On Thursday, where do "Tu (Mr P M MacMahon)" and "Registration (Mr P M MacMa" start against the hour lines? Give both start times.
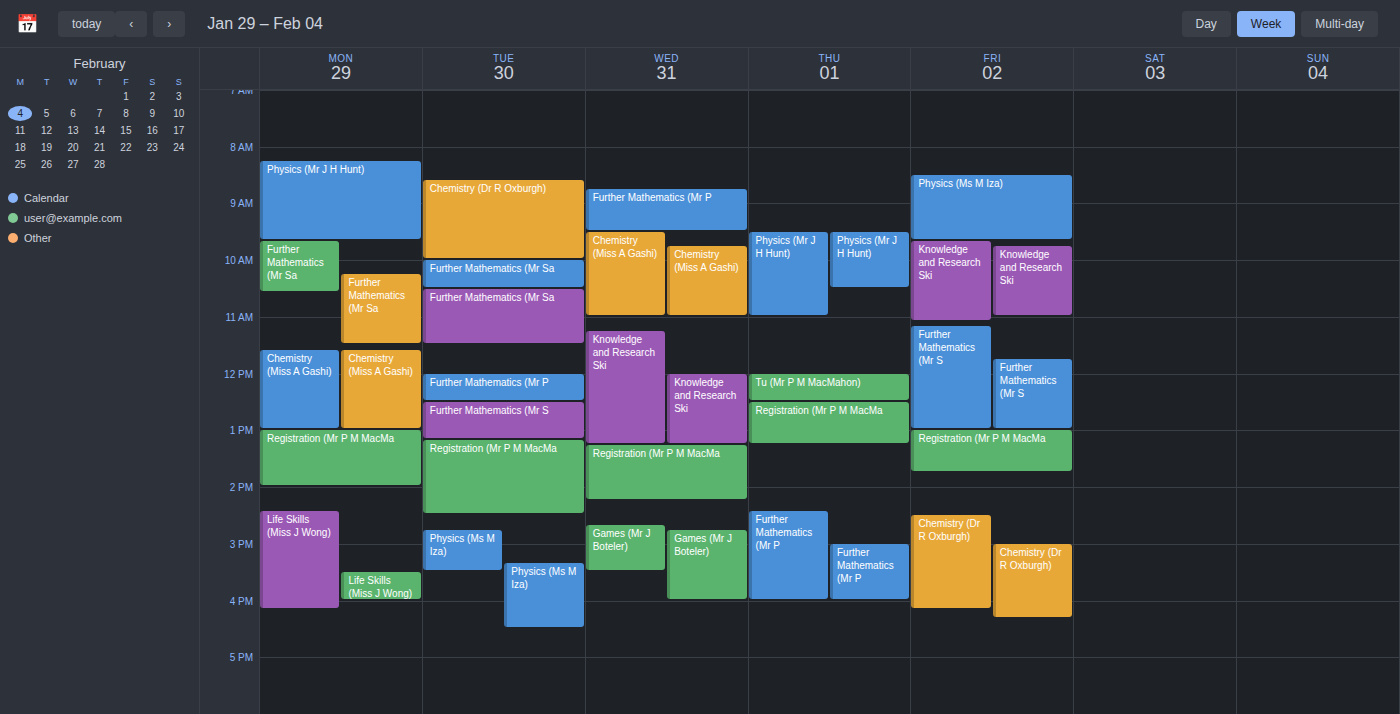
"Tu (Mr P M MacMahon)": 12:00, exactly on the 12:00 line. "Registration (Mr P M MacMa": 12:30, halfway between the 12:00 and 13:00 lines.